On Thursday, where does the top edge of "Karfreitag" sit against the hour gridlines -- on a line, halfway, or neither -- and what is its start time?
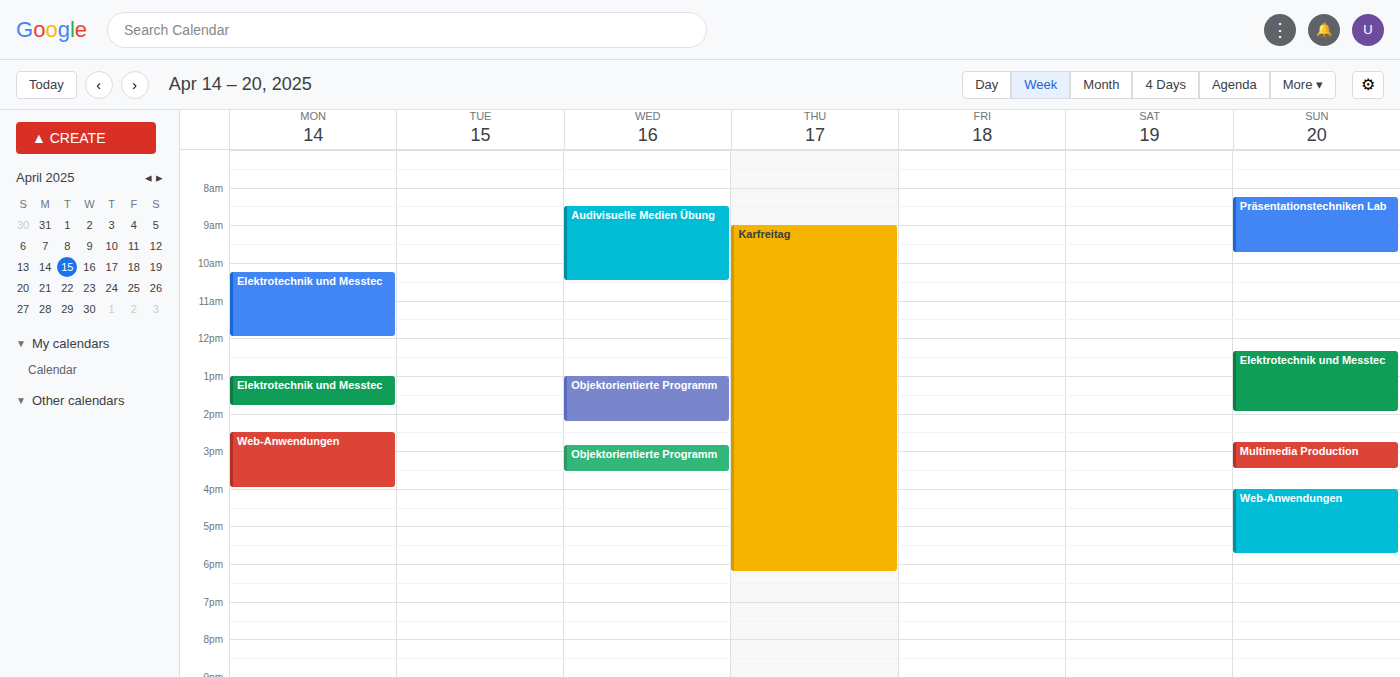
9:00 AM -- exactly on the 9 AM line.